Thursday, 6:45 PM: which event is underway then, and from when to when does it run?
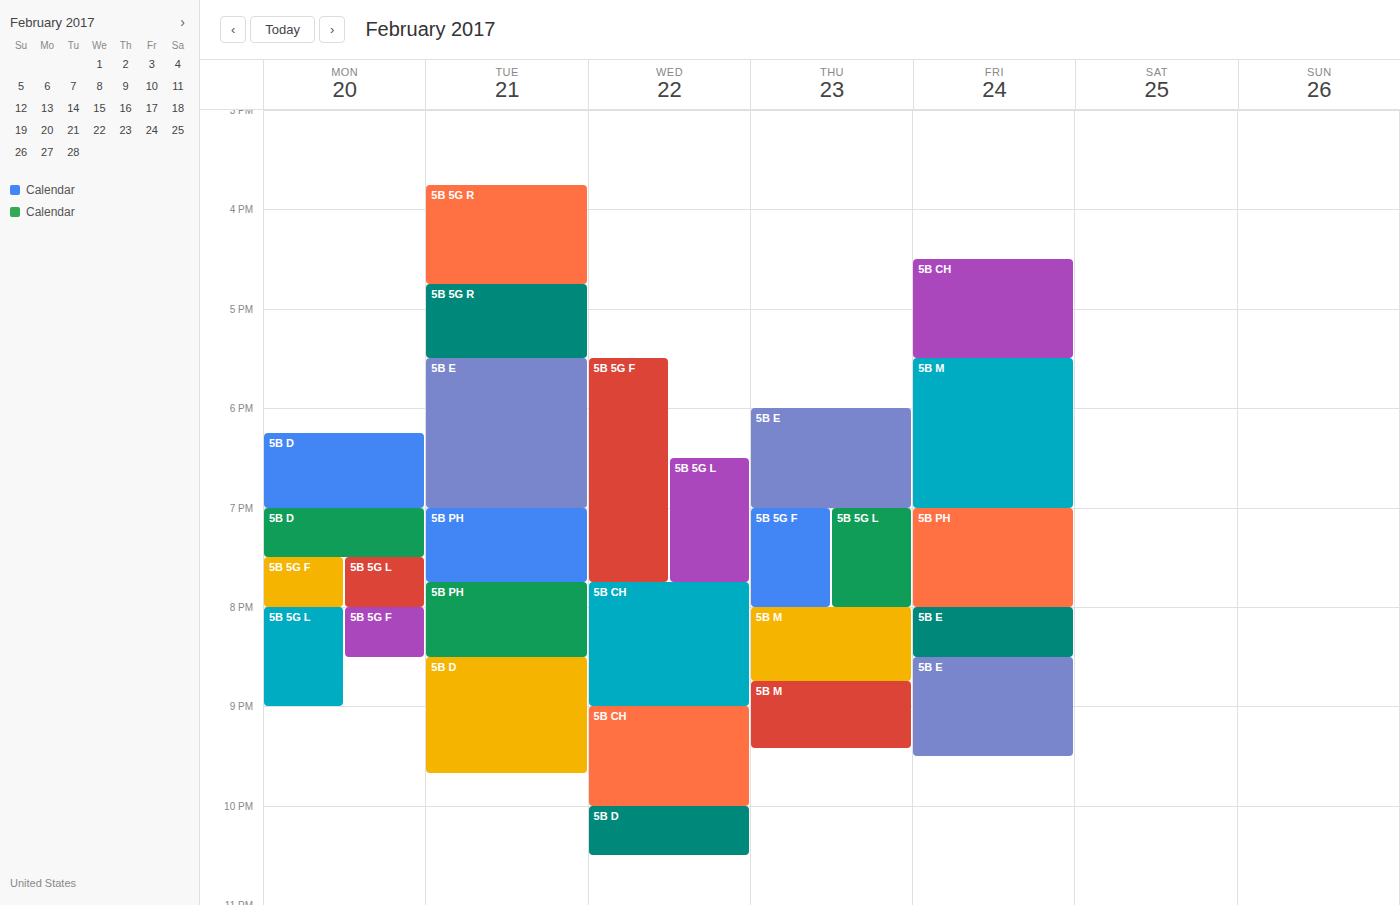
"5B E", 6:00 PM to 7:00 PM